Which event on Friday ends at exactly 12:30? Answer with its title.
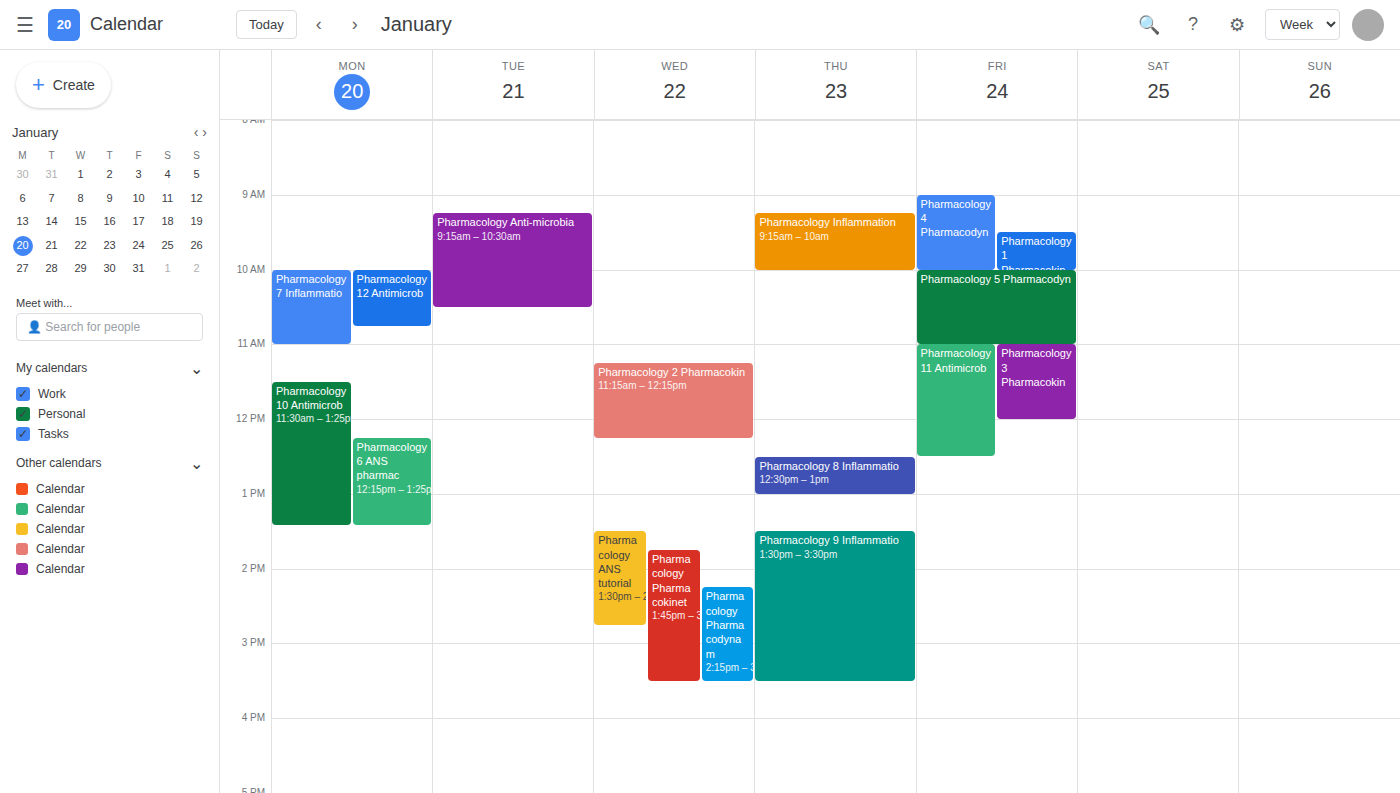
"Pharmacology 11 Antimicrob"